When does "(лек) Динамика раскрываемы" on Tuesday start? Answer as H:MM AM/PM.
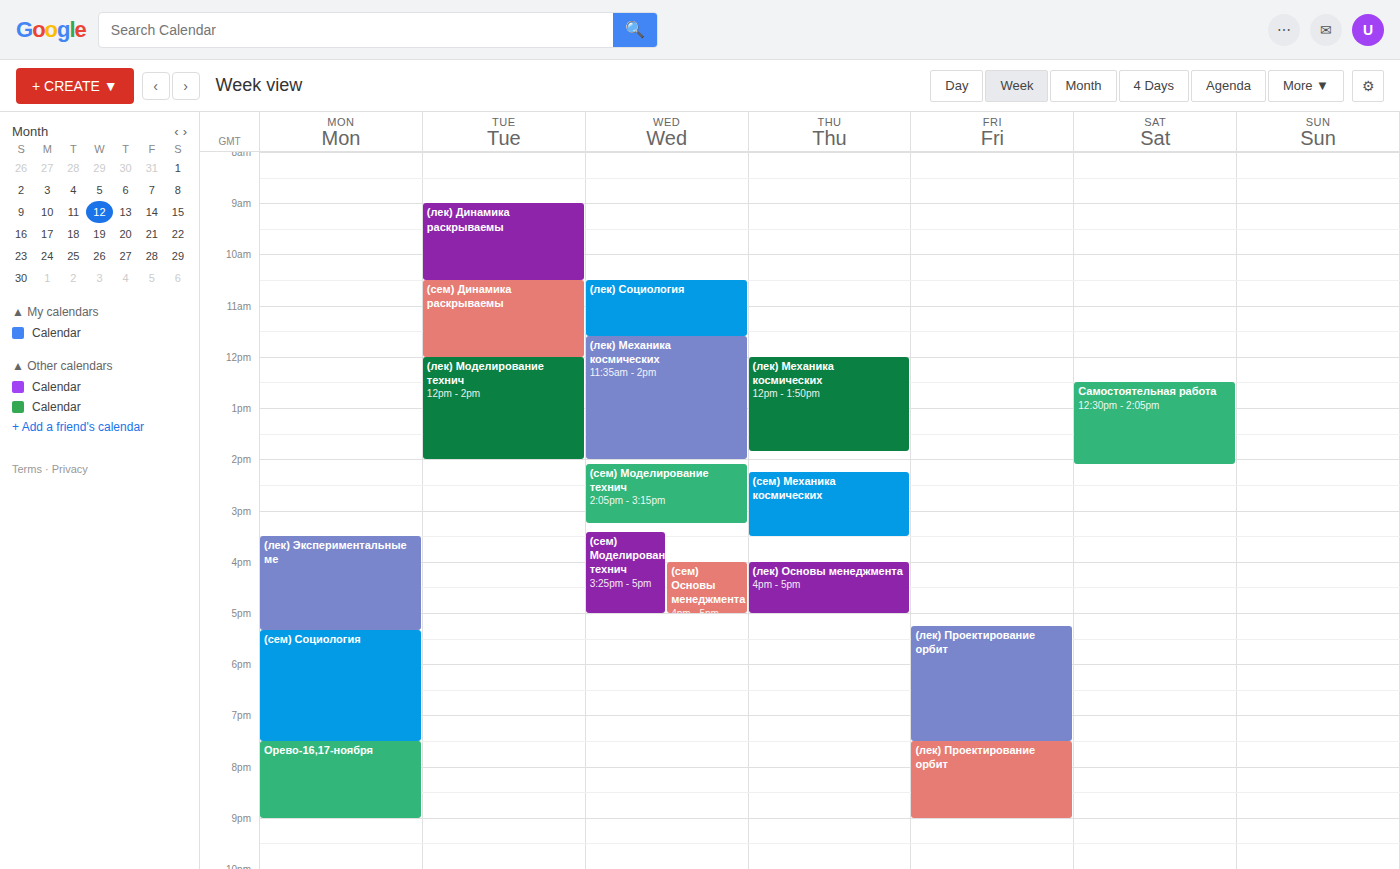
9:00 AM